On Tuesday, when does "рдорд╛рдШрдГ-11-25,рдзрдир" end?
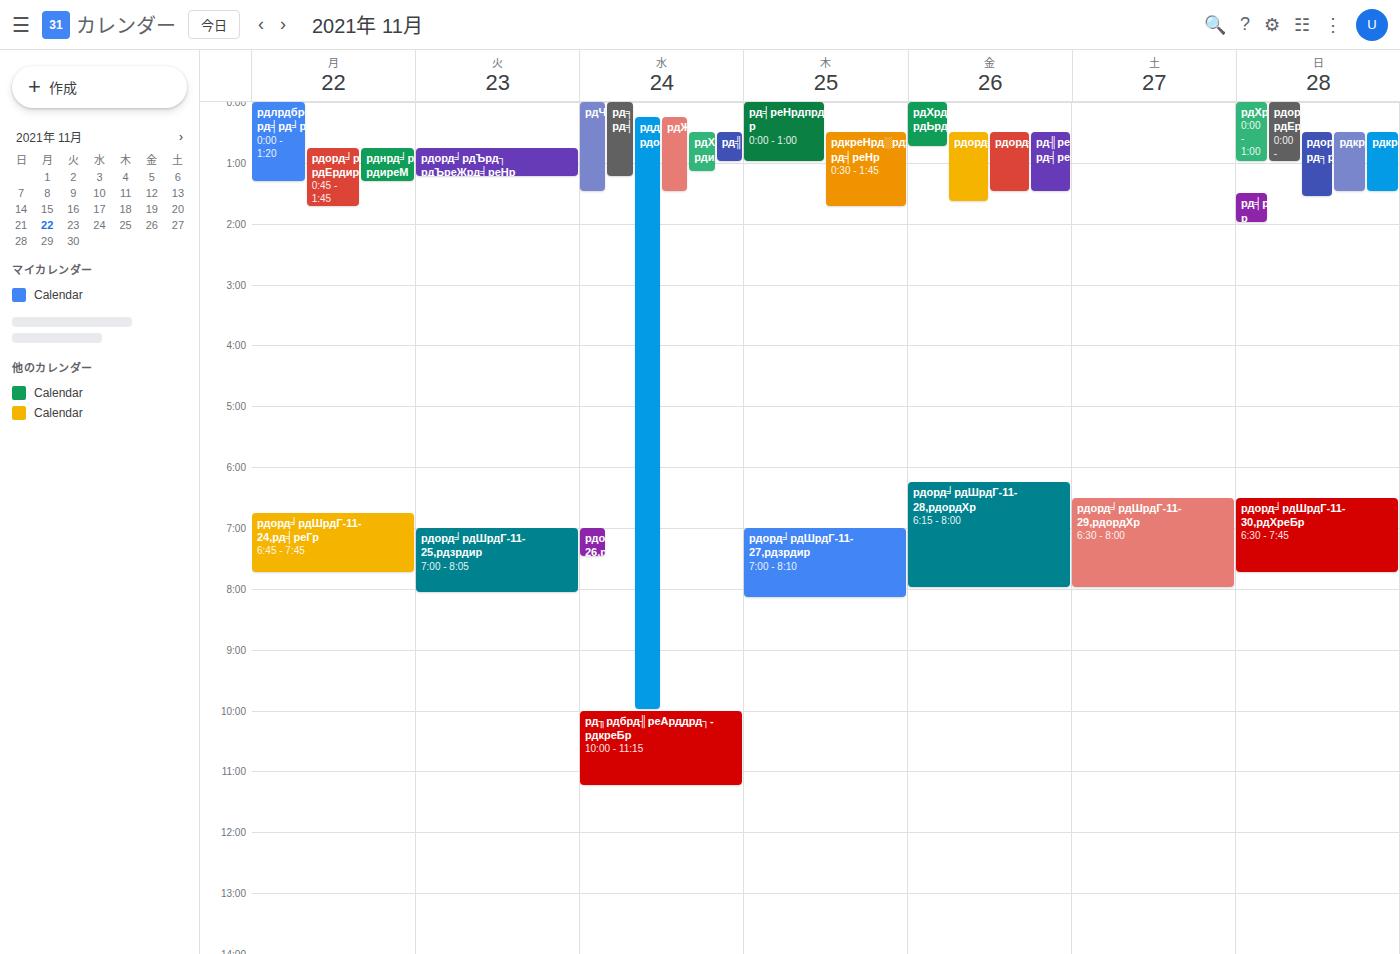
8:05 AM